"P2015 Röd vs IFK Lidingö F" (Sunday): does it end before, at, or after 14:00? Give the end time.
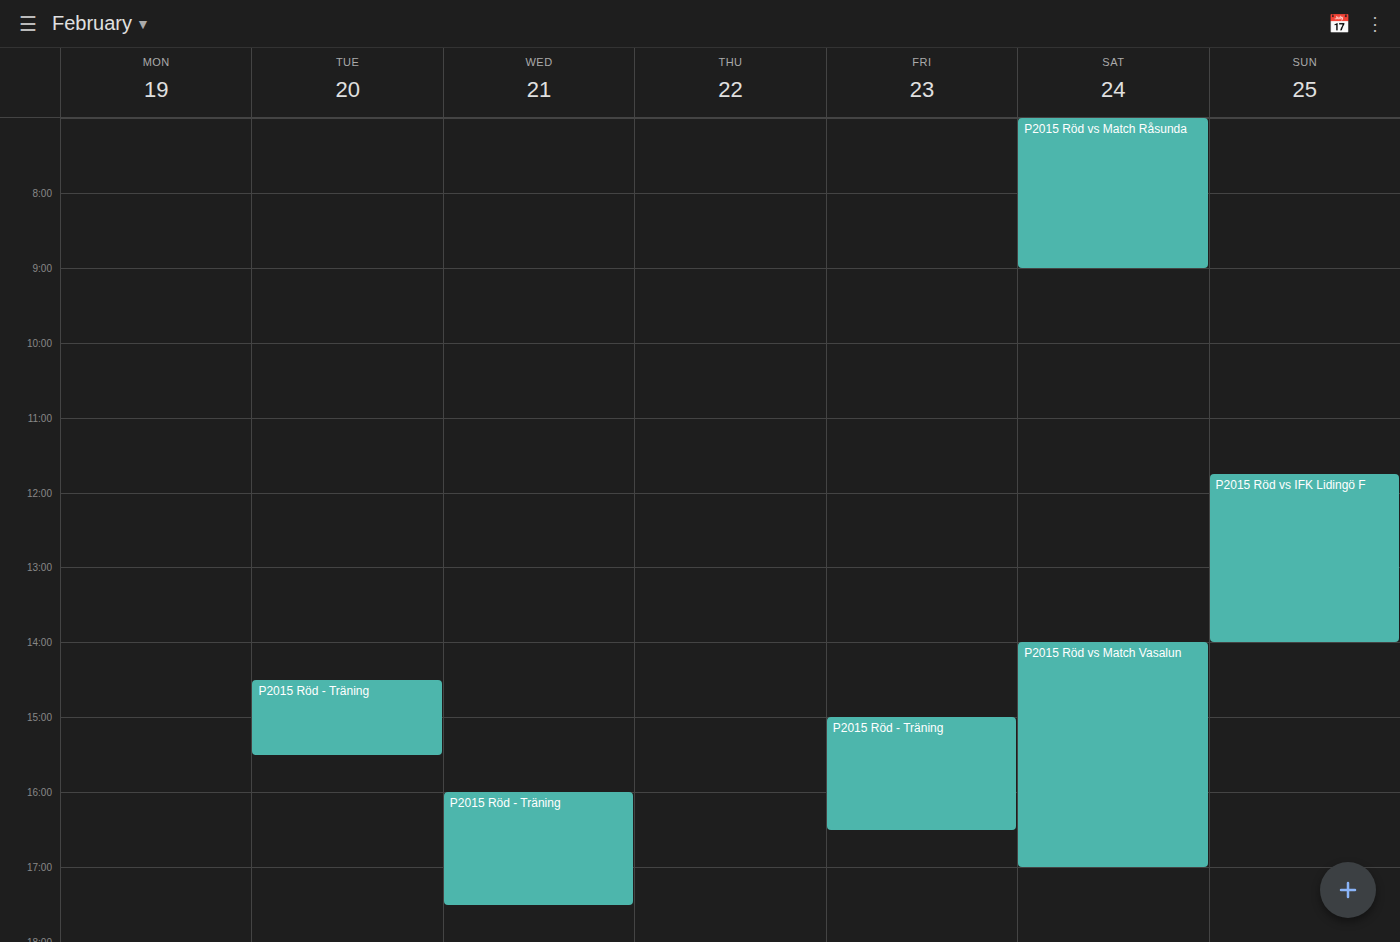
14:00 -- exactly at 14:00, on the 14:00 line.